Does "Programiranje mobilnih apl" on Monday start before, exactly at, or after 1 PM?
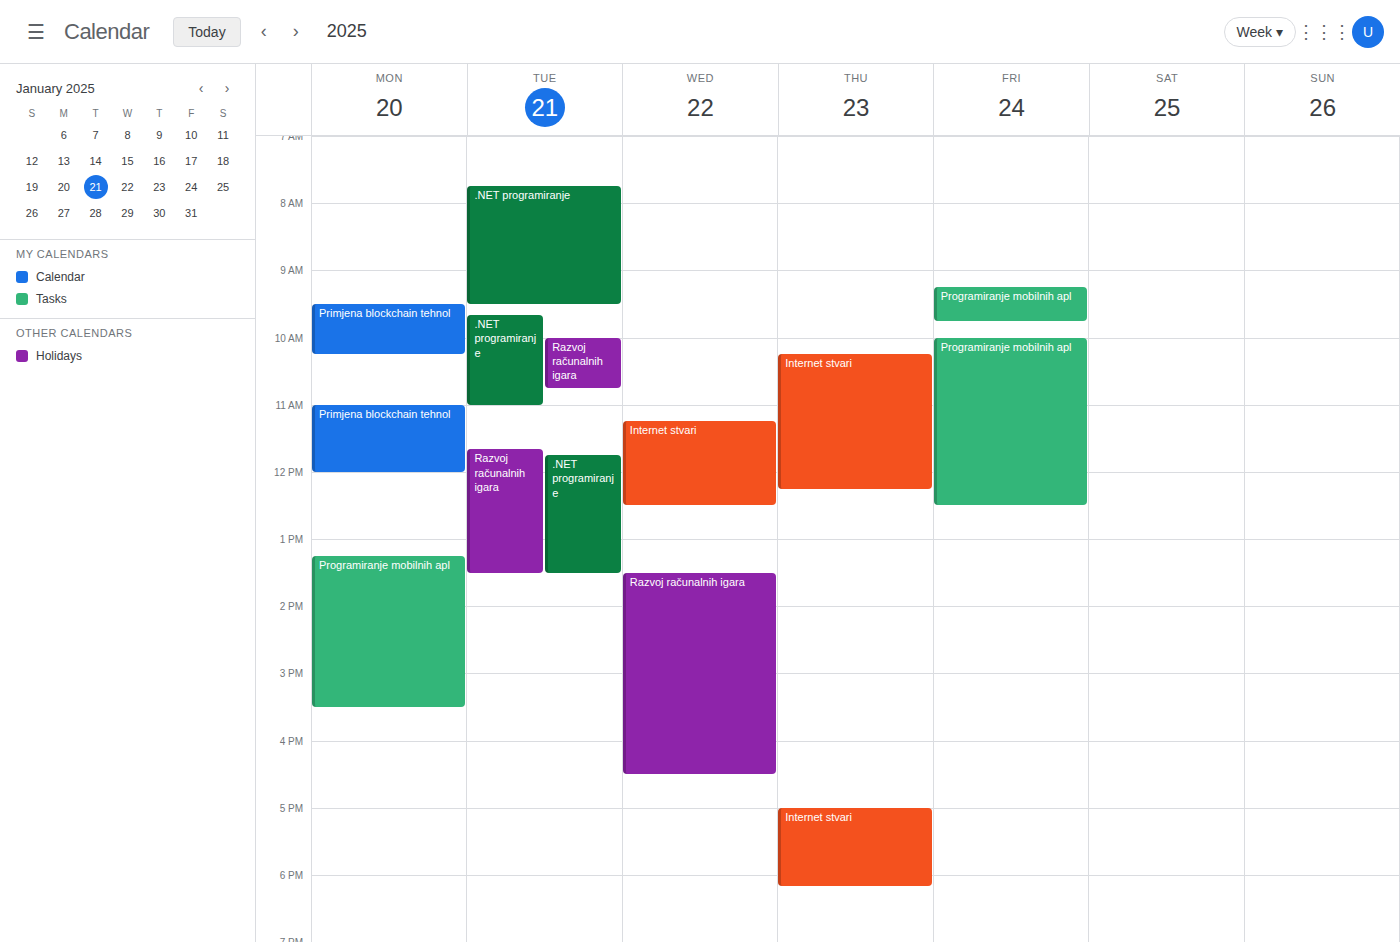
1:15 PM -- after 1 PM, 15 minutes below the 1 PM line.